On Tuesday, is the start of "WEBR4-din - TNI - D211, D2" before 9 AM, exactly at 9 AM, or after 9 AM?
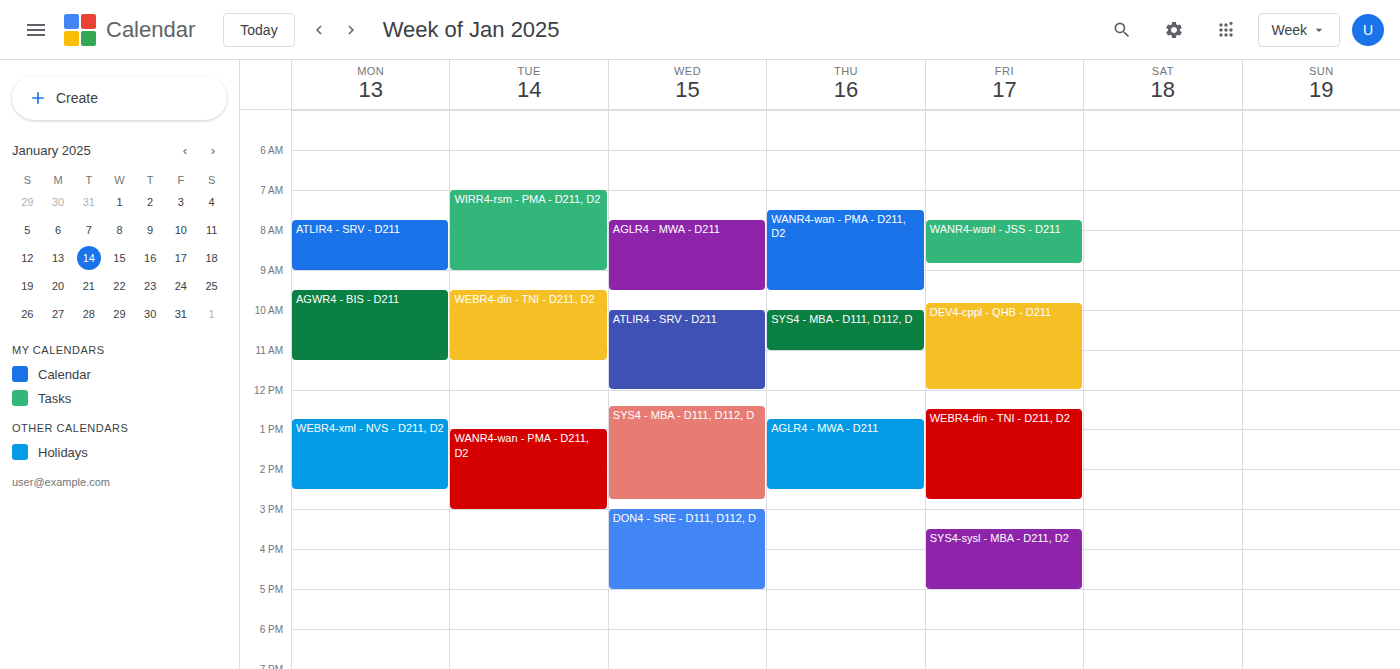
9:30 AM -- after 9 AM, 30 minutes below the 9 AM line.